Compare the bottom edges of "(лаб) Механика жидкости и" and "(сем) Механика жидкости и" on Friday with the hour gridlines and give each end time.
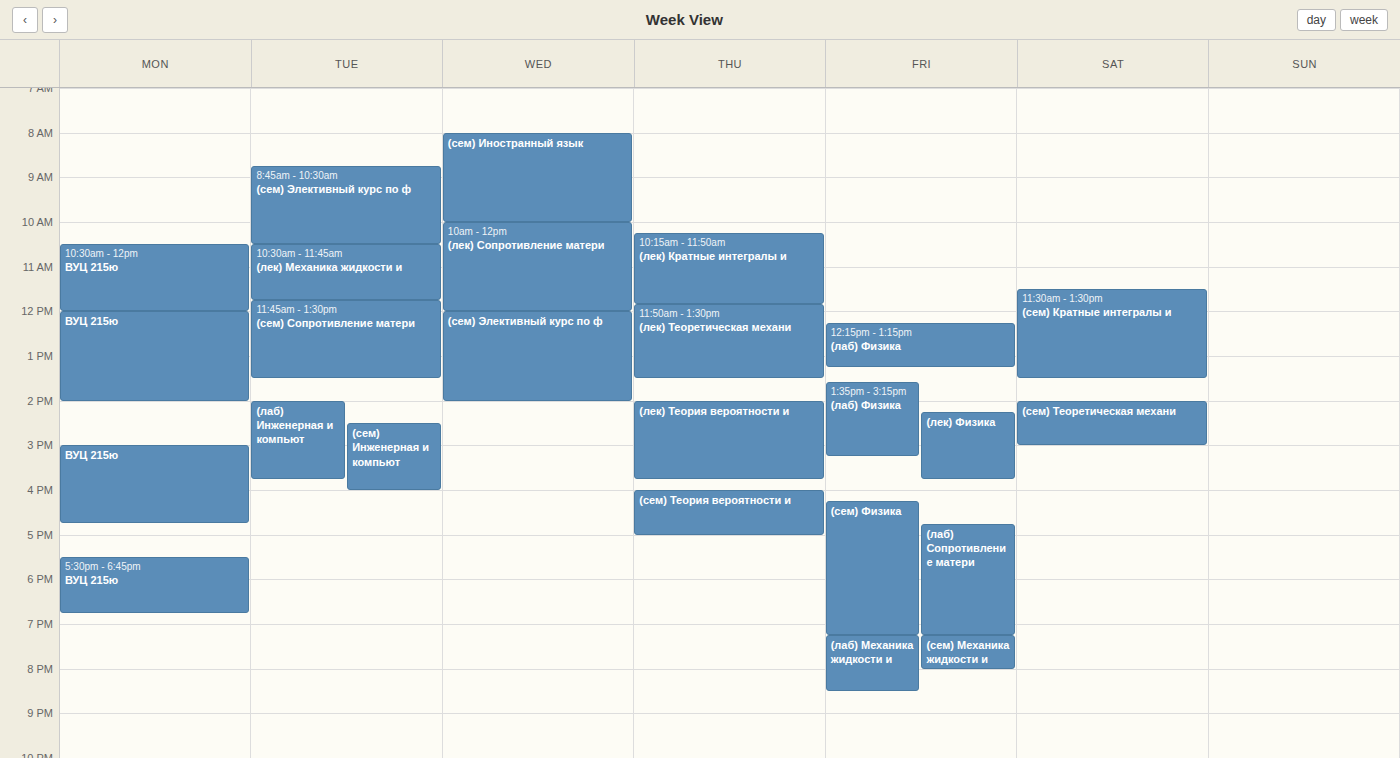
"(лаб) Механика жидкости и": 8:30 PM, halfway between the 8 PM and 9 PM lines. "(сем) Механика жидкости и": 8:00 PM, exactly on the 8 PM line.